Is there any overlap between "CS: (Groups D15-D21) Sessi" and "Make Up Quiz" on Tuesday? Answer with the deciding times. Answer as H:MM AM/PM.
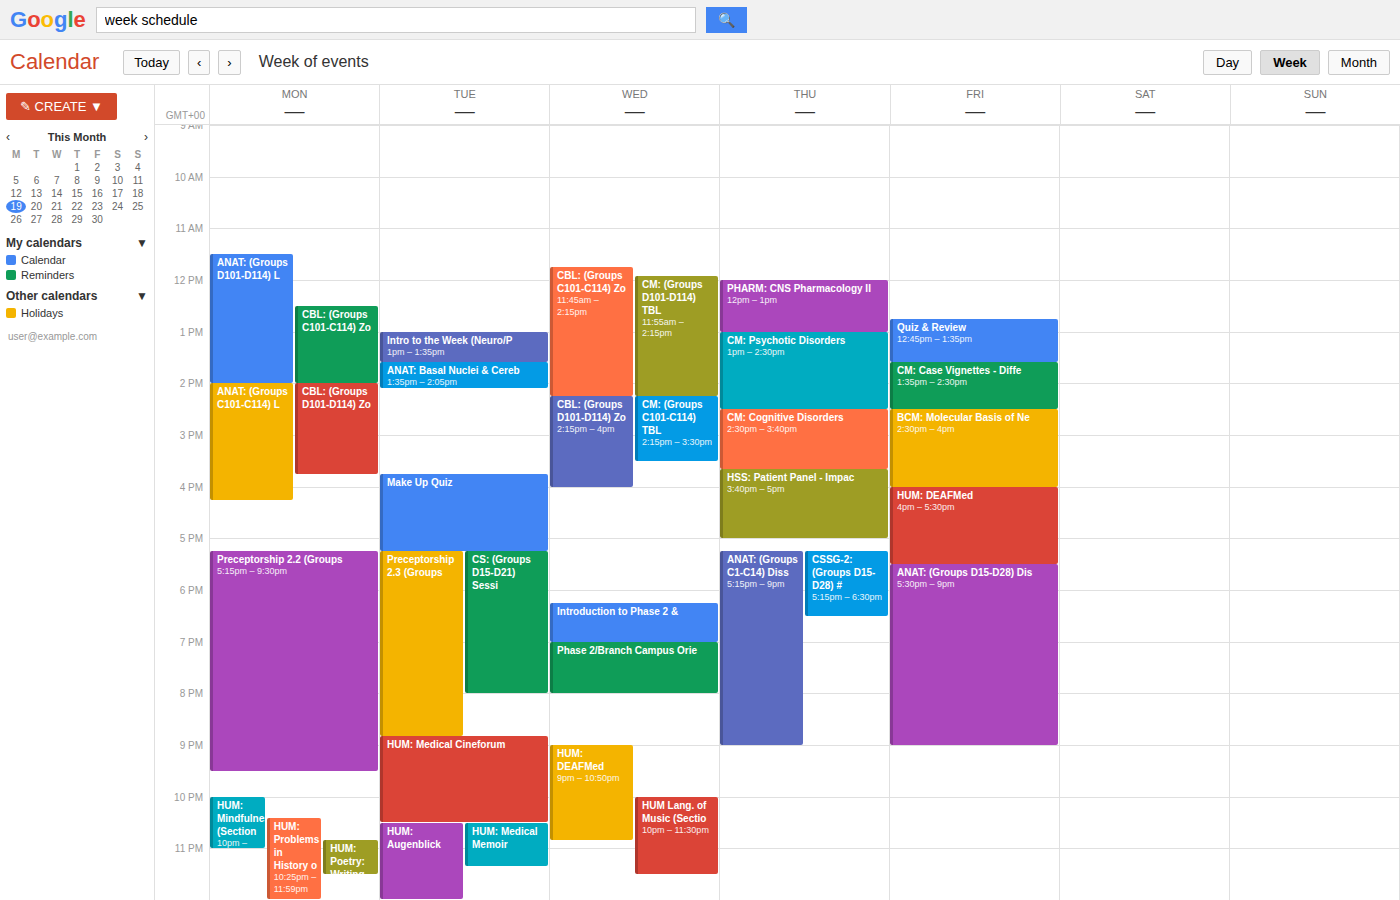
"Make Up Quiz" ends at 5:15 PM, exactly when "CS: (Groups D15-D21) Sessi" starts -- they touch but do not overlap.